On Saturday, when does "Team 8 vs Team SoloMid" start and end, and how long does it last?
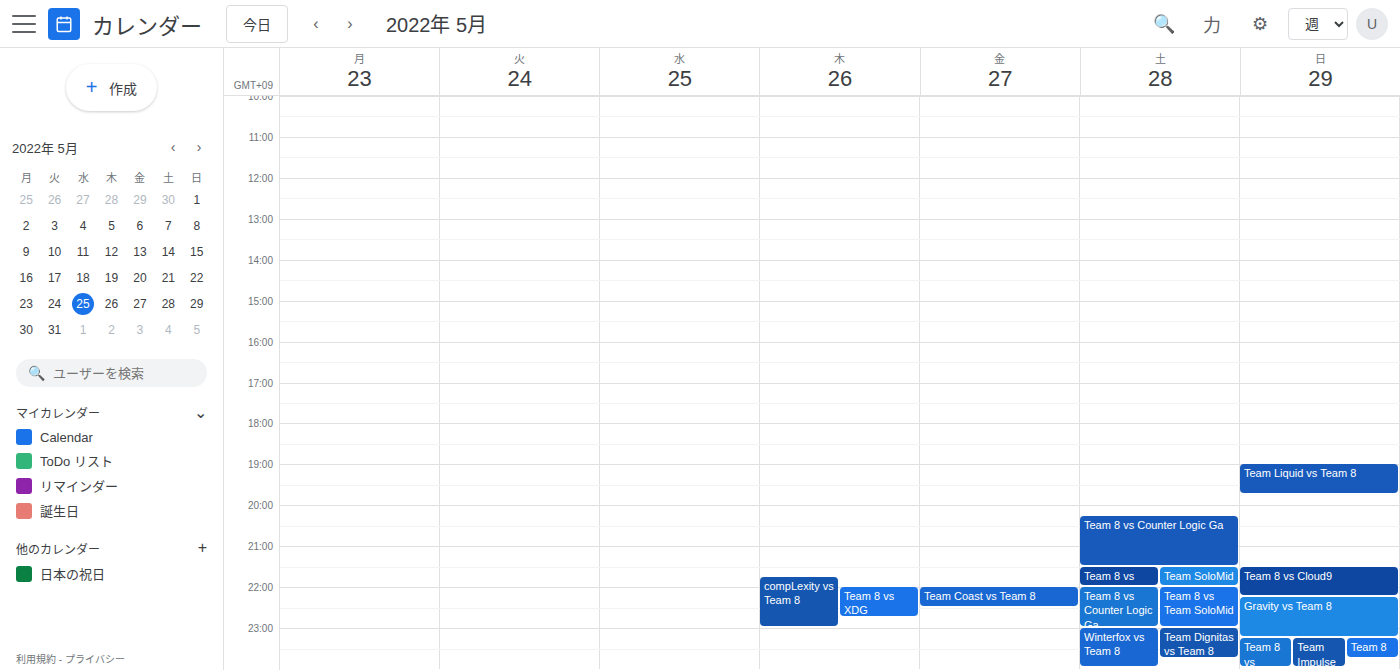
10:00 PM to 11:00 PM, 1 hour